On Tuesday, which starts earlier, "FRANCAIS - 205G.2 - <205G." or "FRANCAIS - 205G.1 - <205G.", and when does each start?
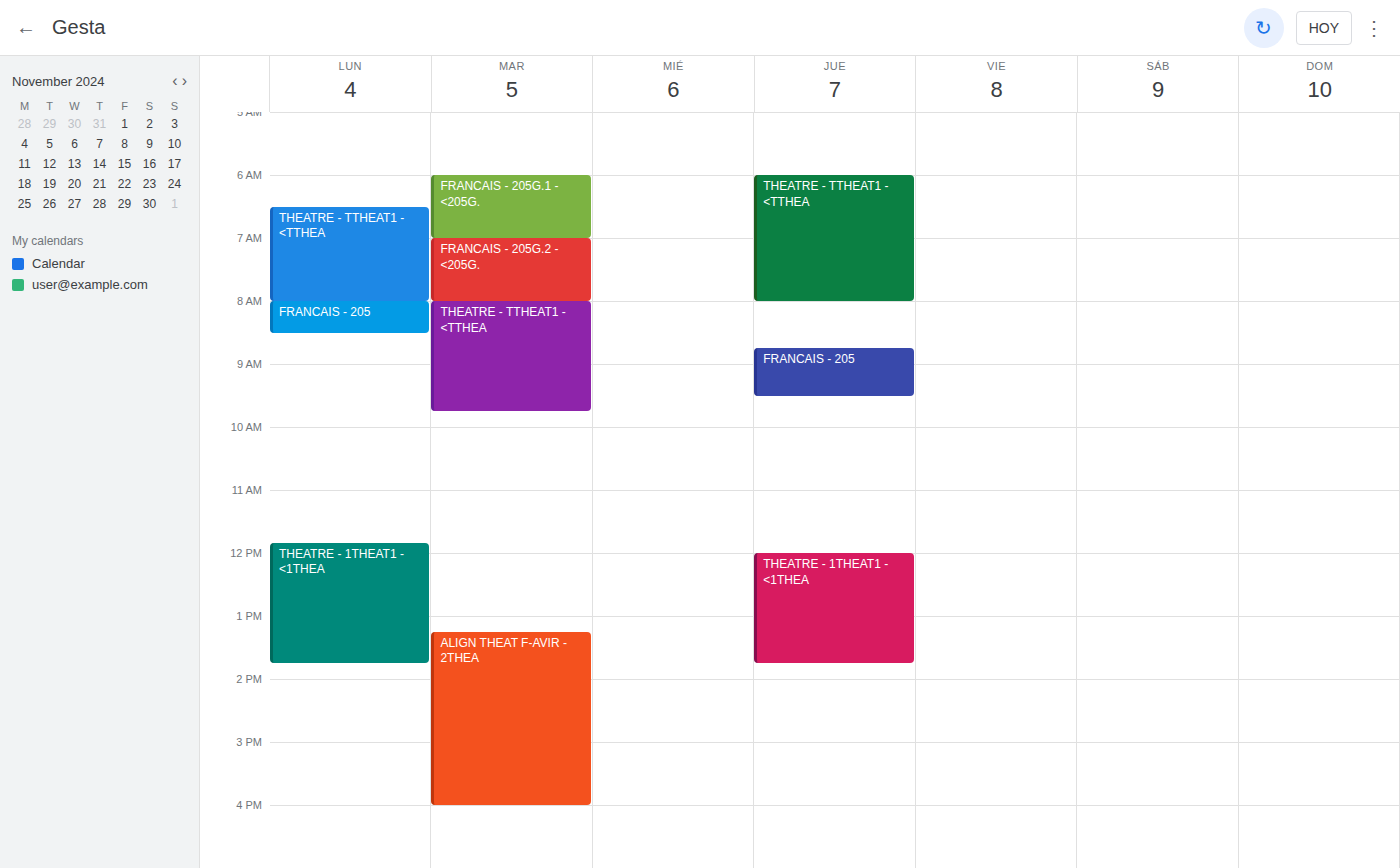
"FRANCAIS - 205G.1 - <205G." 6:00 AM; "FRANCAIS - 205G.2 - <205G." 7:00 AM.